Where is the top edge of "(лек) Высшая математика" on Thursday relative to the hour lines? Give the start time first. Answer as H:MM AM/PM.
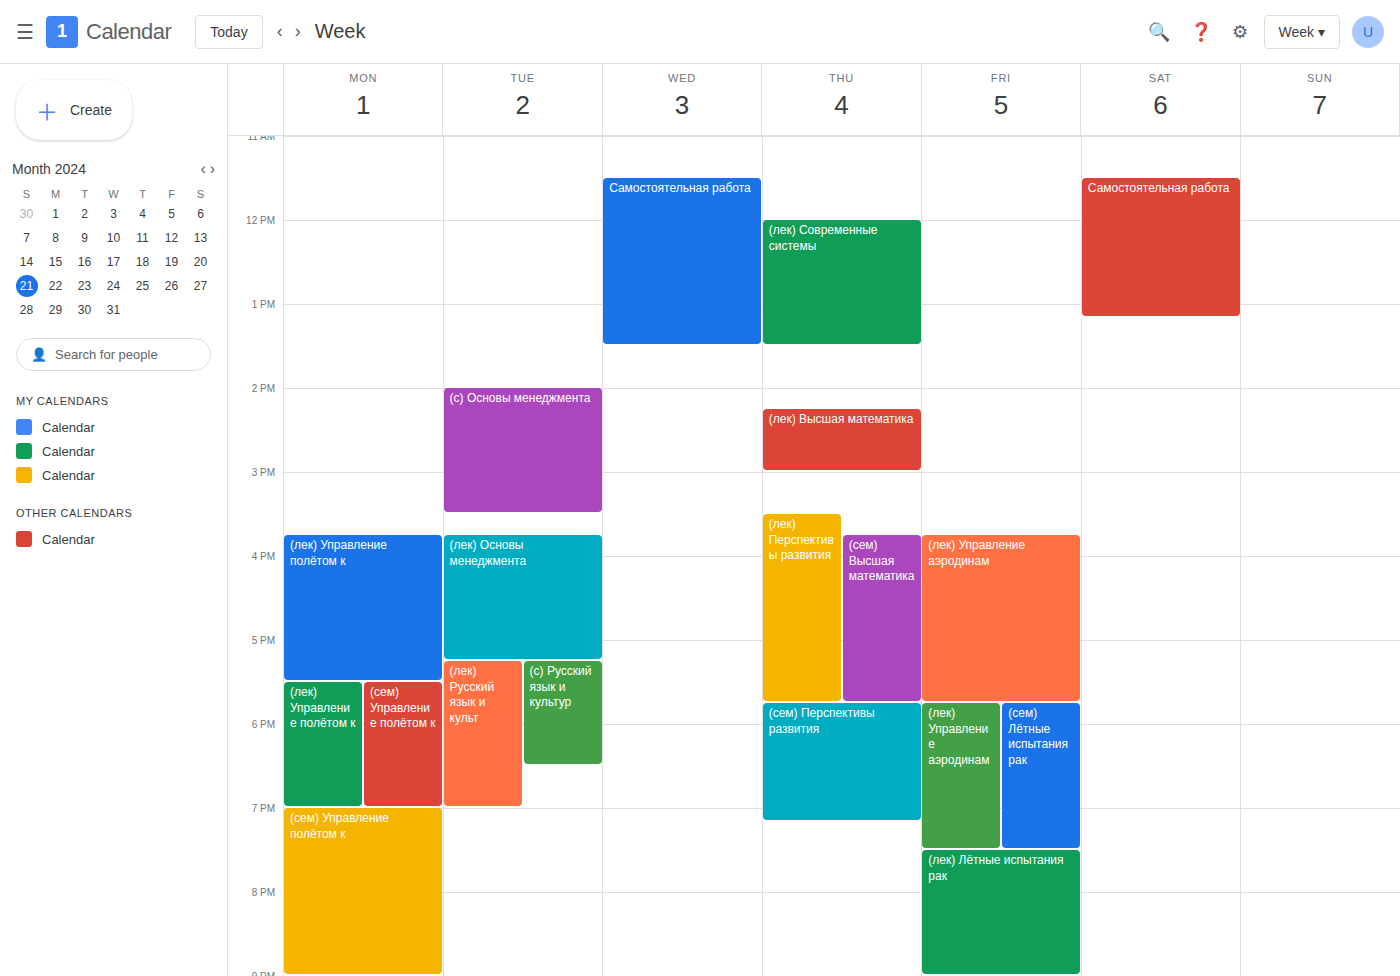
2:15 PM -- neither: a quarter of the way from the 2 PM line to the 3 PM line.